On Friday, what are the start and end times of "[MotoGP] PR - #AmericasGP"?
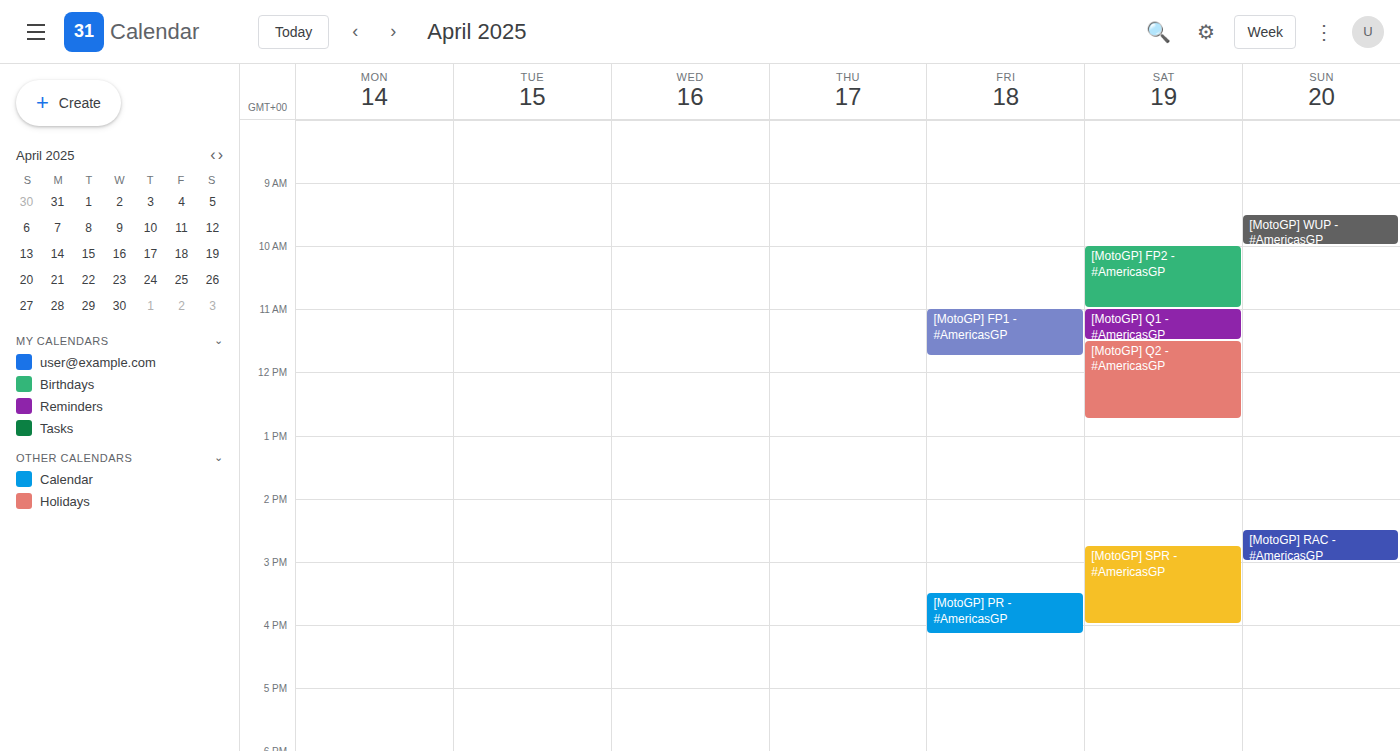
3:30 PM to 4:10 PM